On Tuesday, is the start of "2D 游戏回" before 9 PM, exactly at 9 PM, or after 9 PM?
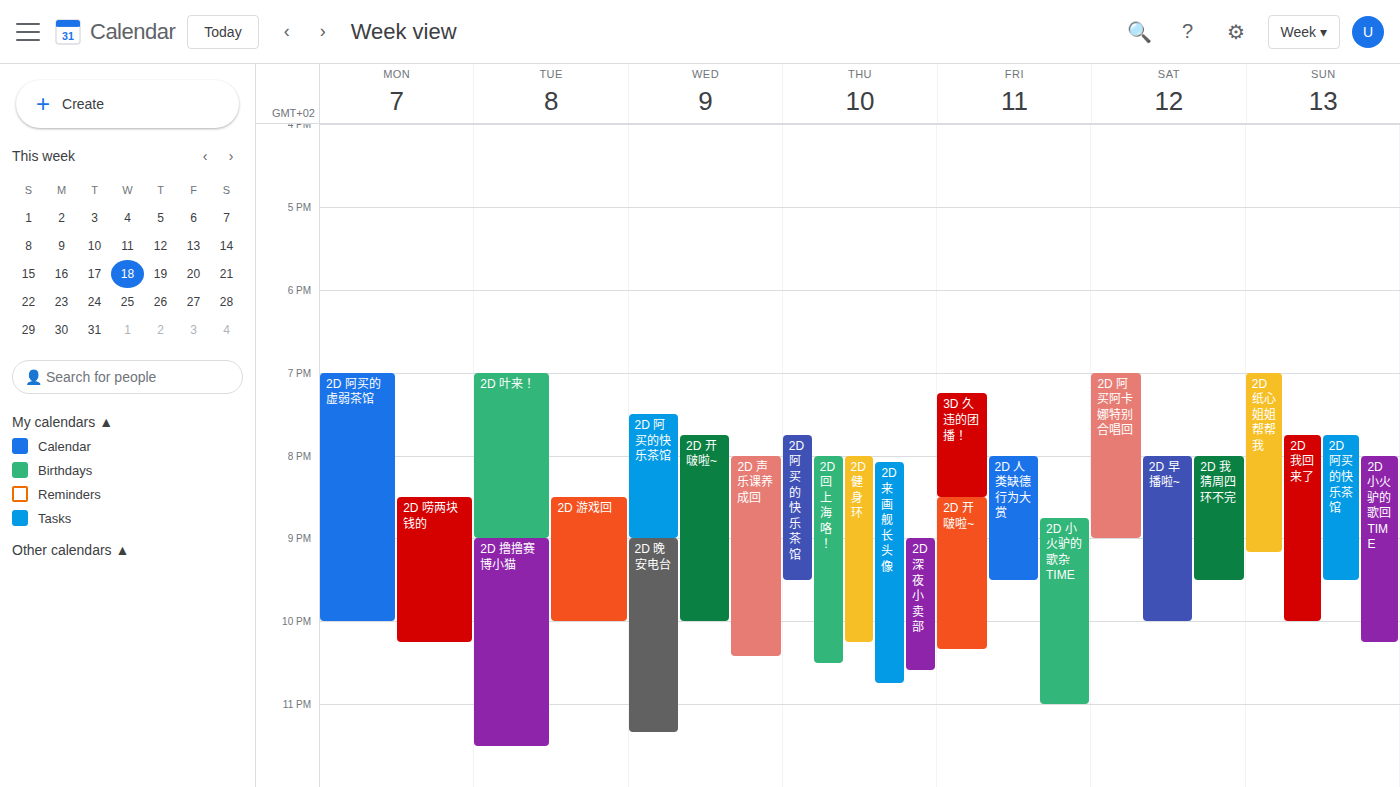
8:30 PM -- before 9 PM, 30 minutes above the 9 PM line.